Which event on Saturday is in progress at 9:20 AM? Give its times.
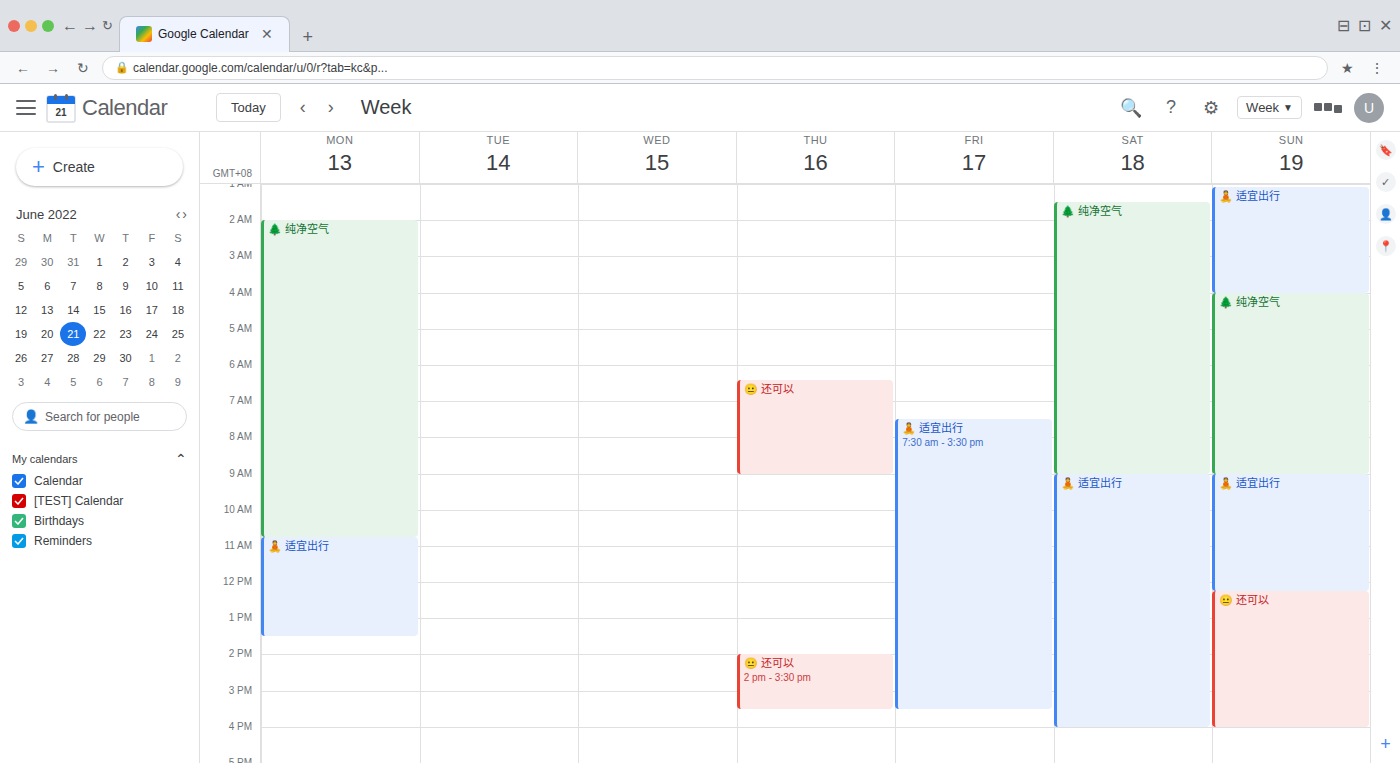
"🧘 适宜出行", 9:00 AM to 4:00 PM